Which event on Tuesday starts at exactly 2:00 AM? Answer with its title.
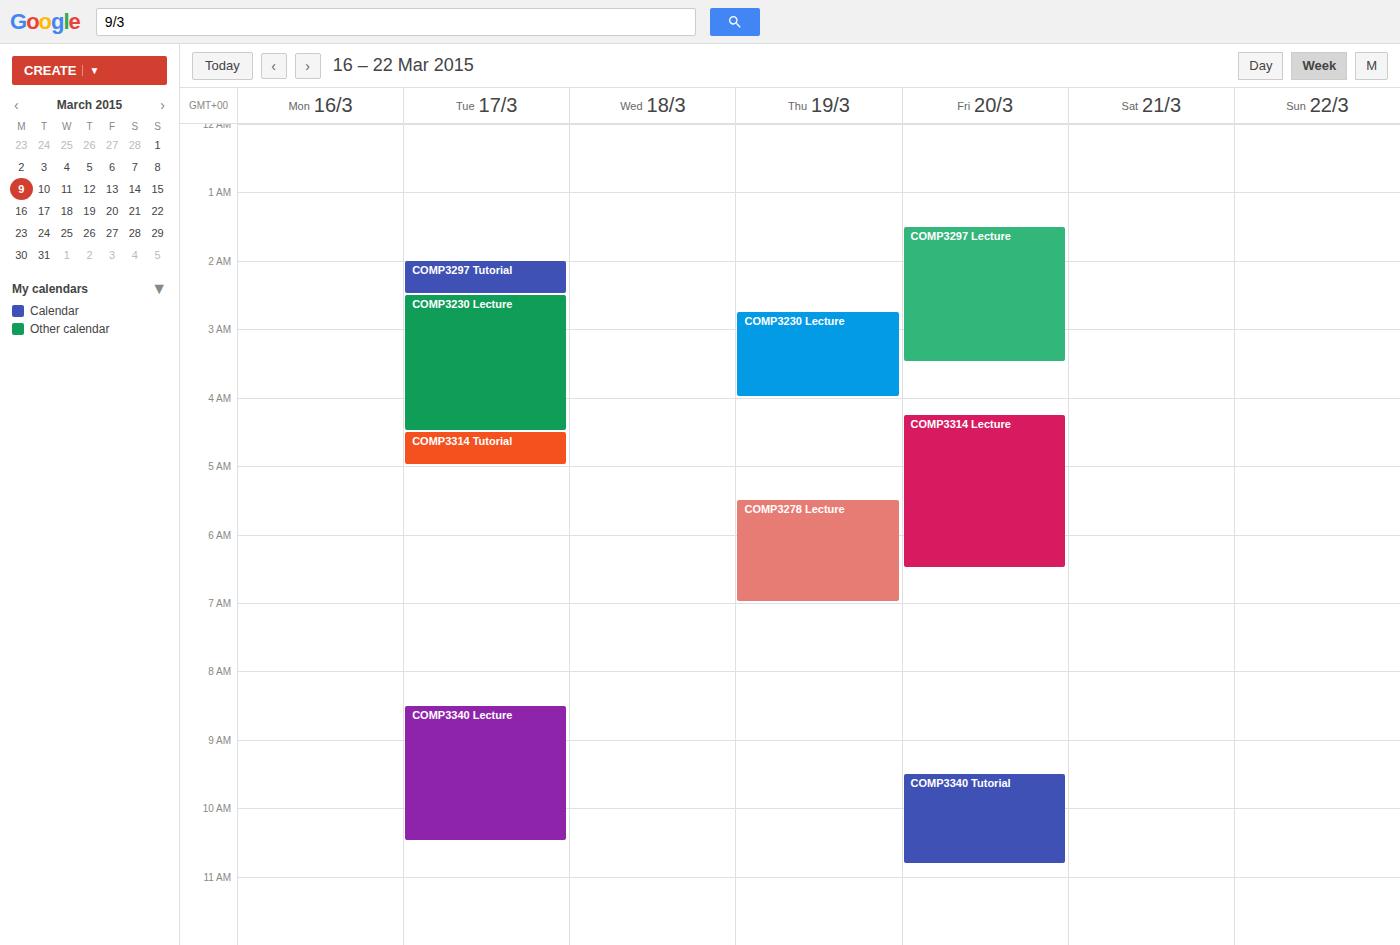
"COMP3297 Tutorial"